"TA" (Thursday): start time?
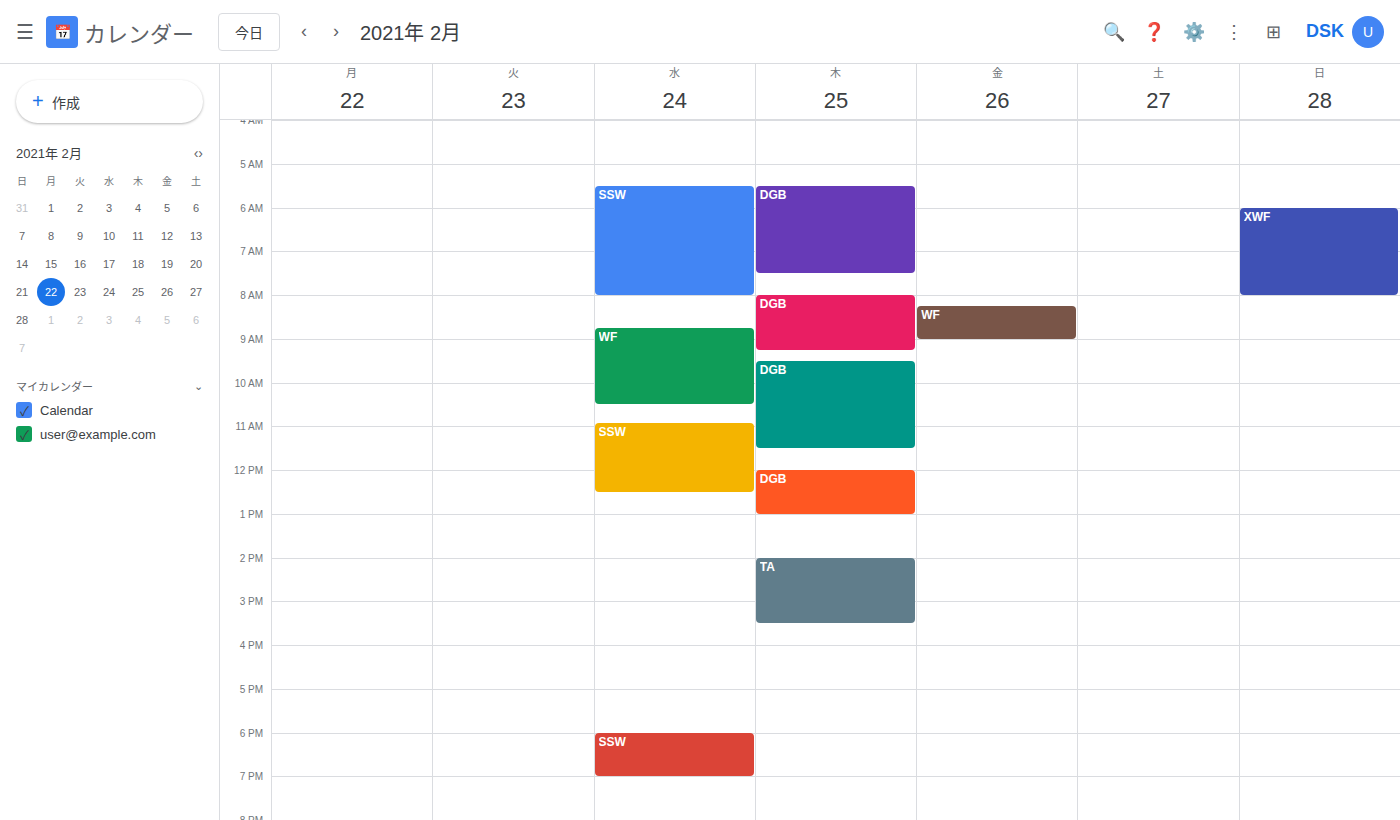
2:00 PM